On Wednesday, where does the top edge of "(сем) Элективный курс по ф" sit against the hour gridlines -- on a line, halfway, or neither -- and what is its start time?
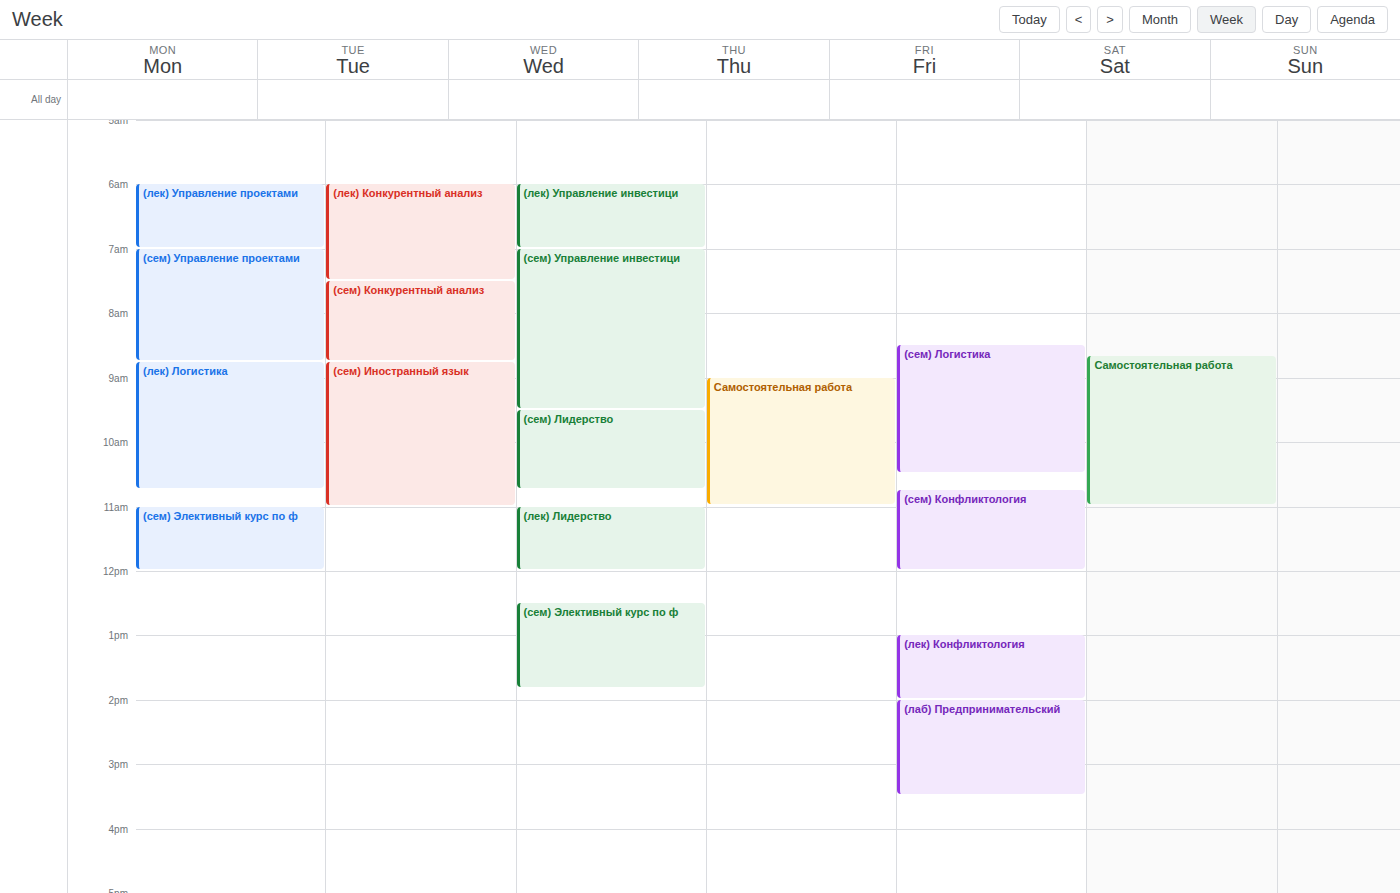
12:30 PM -- halfway between the 12 PM and 1 PM lines.